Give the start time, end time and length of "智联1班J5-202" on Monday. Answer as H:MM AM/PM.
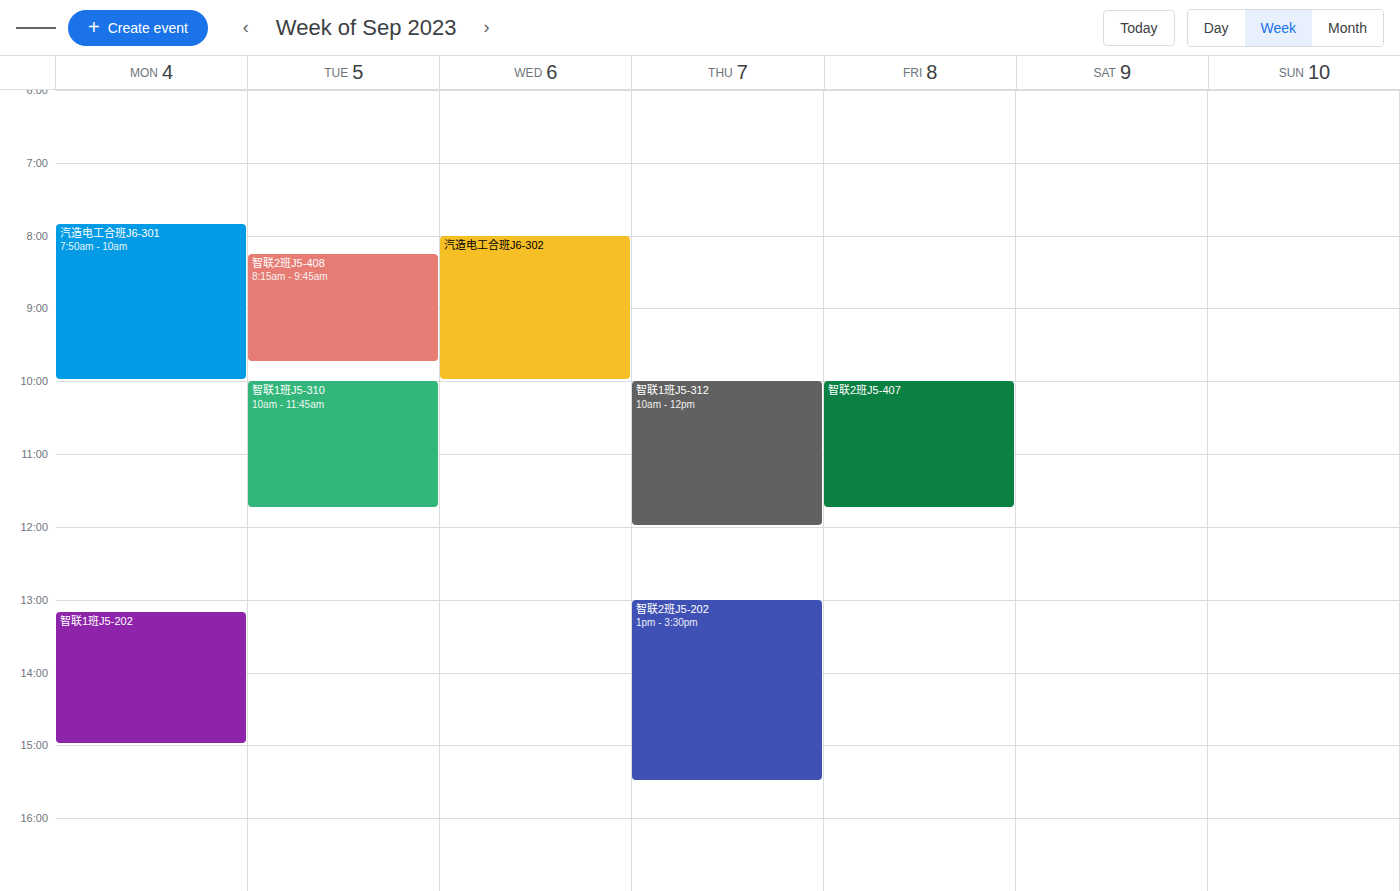
1:10 PM to 3:00 PM, 1 hour 50 minutes